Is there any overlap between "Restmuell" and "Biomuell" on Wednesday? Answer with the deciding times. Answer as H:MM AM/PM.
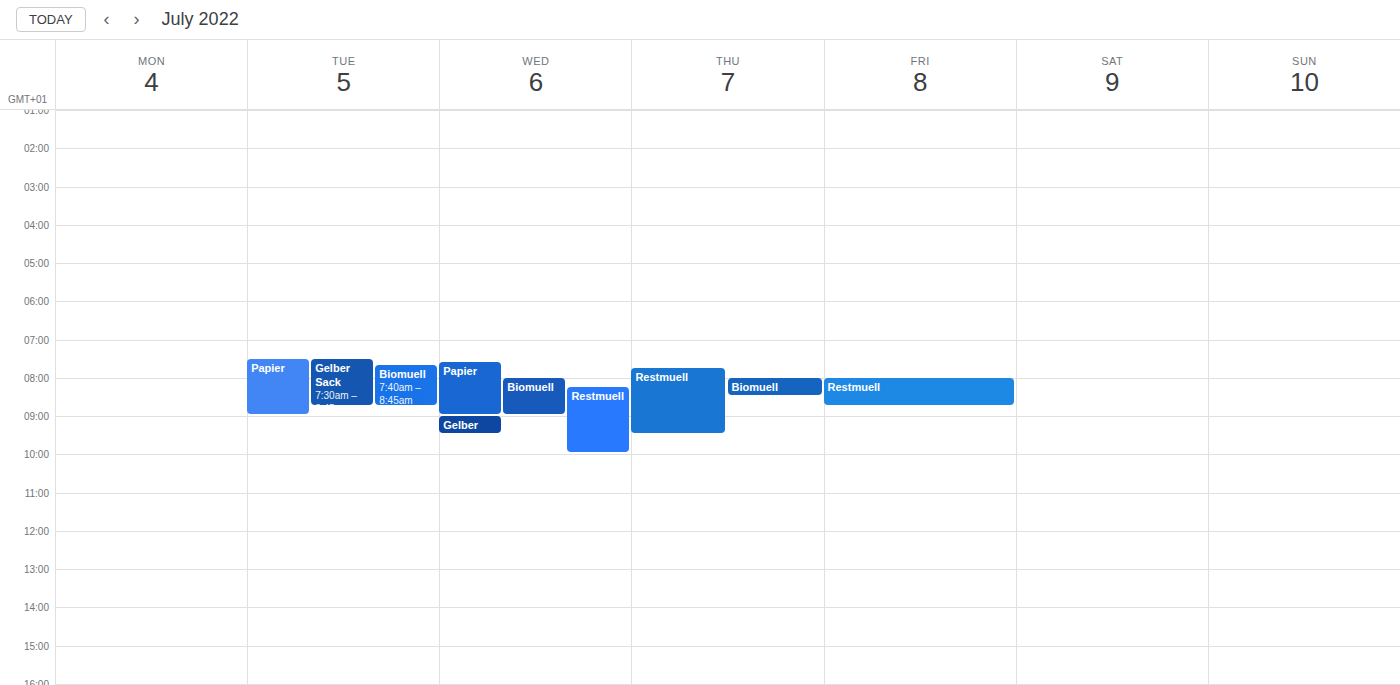
"Restmuell" starts at 8:15 AM, before "Biomuell" ends at 9:00 AM -- they overlap.